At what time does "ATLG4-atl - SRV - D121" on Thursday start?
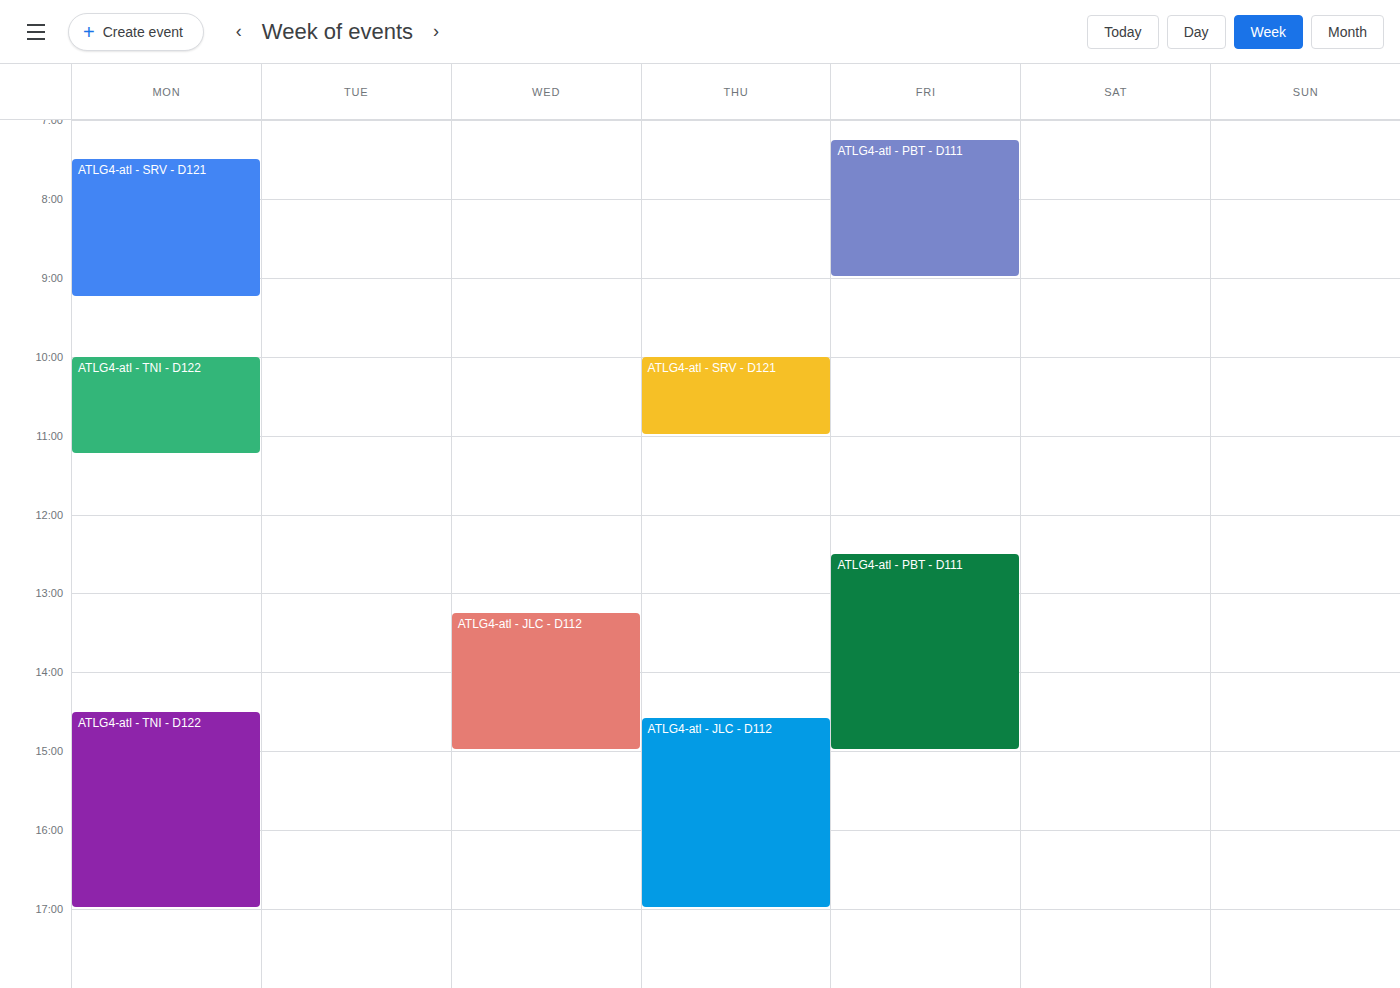
10:00 AM